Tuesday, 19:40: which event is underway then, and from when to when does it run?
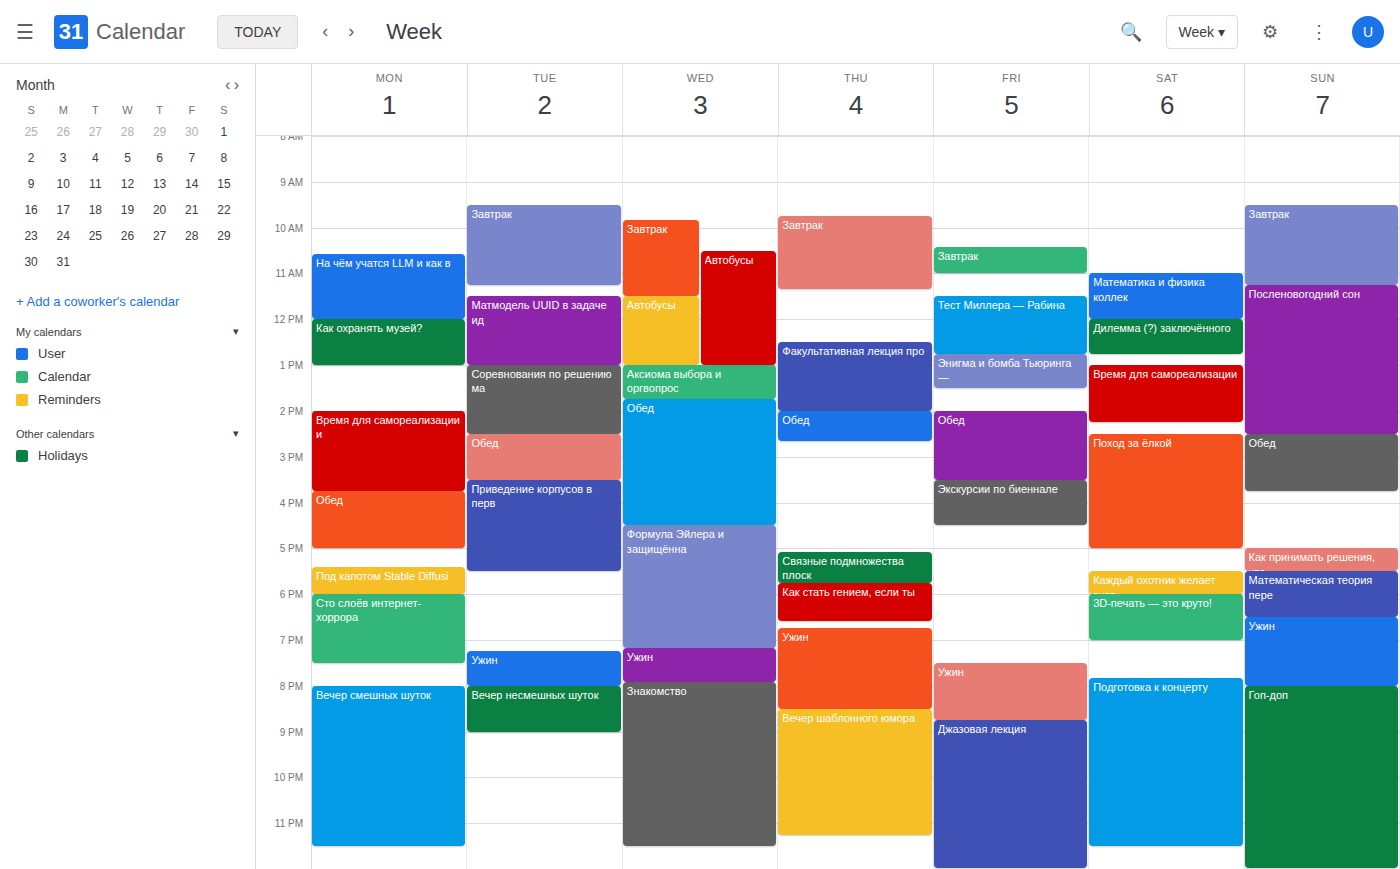
"Ужин", 19:15 to 20:00